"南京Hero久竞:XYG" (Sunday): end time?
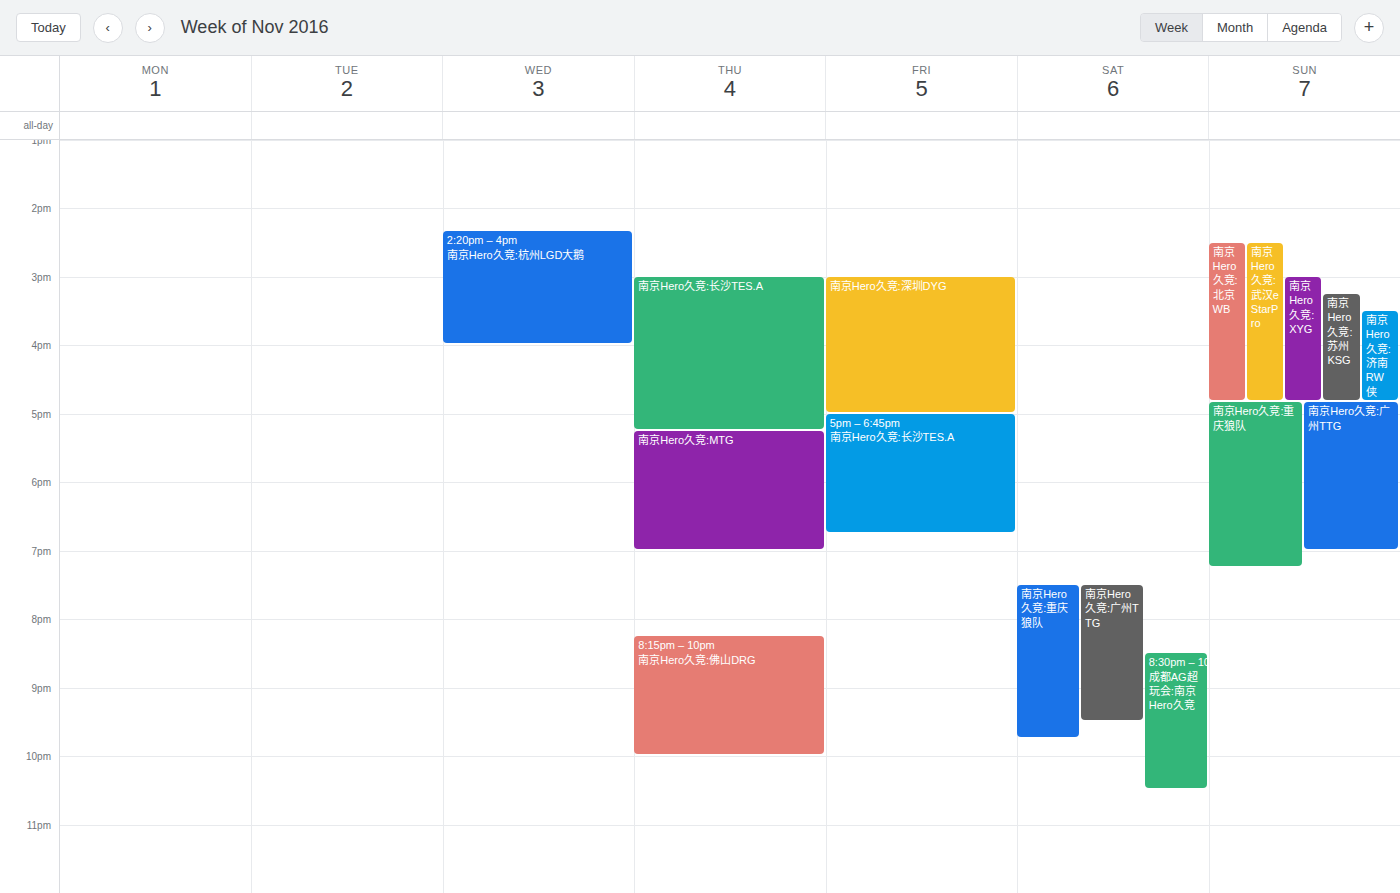
4:50 PM